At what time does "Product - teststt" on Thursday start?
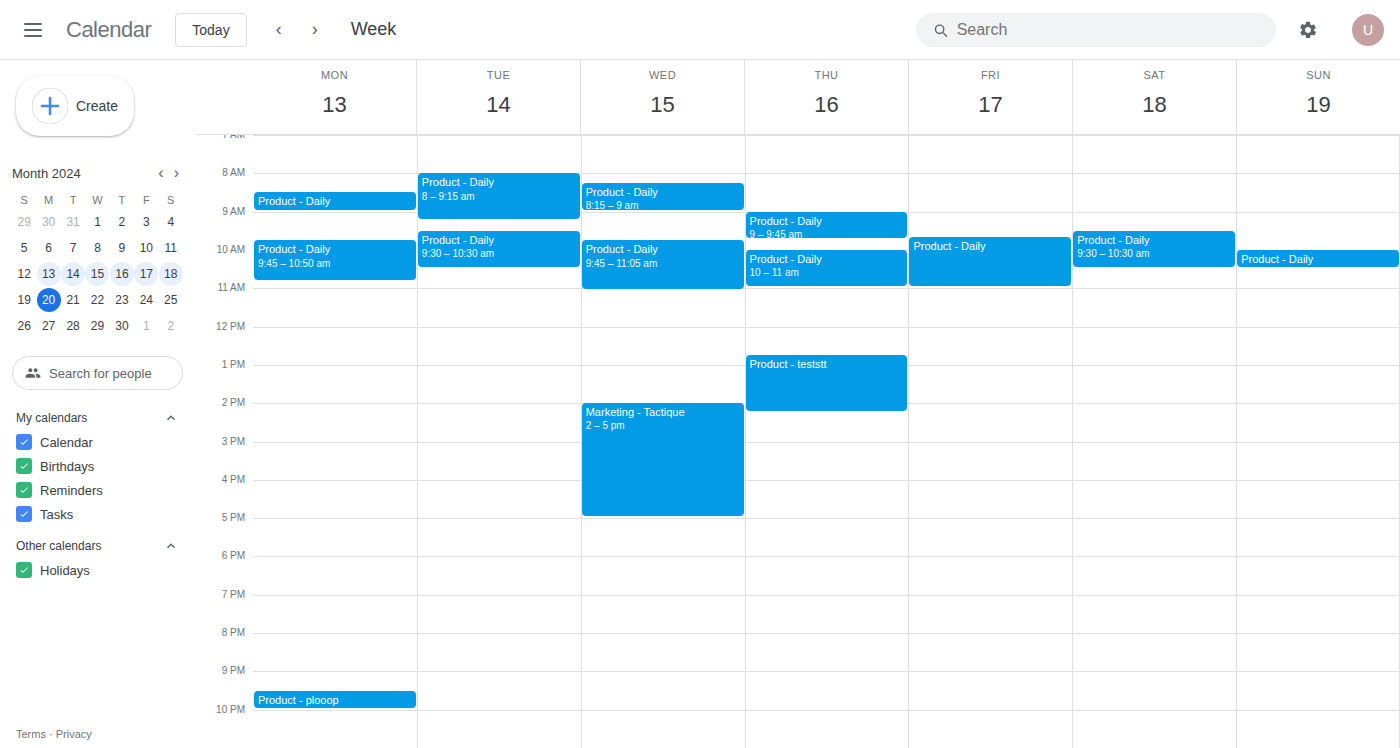
12:45 PM